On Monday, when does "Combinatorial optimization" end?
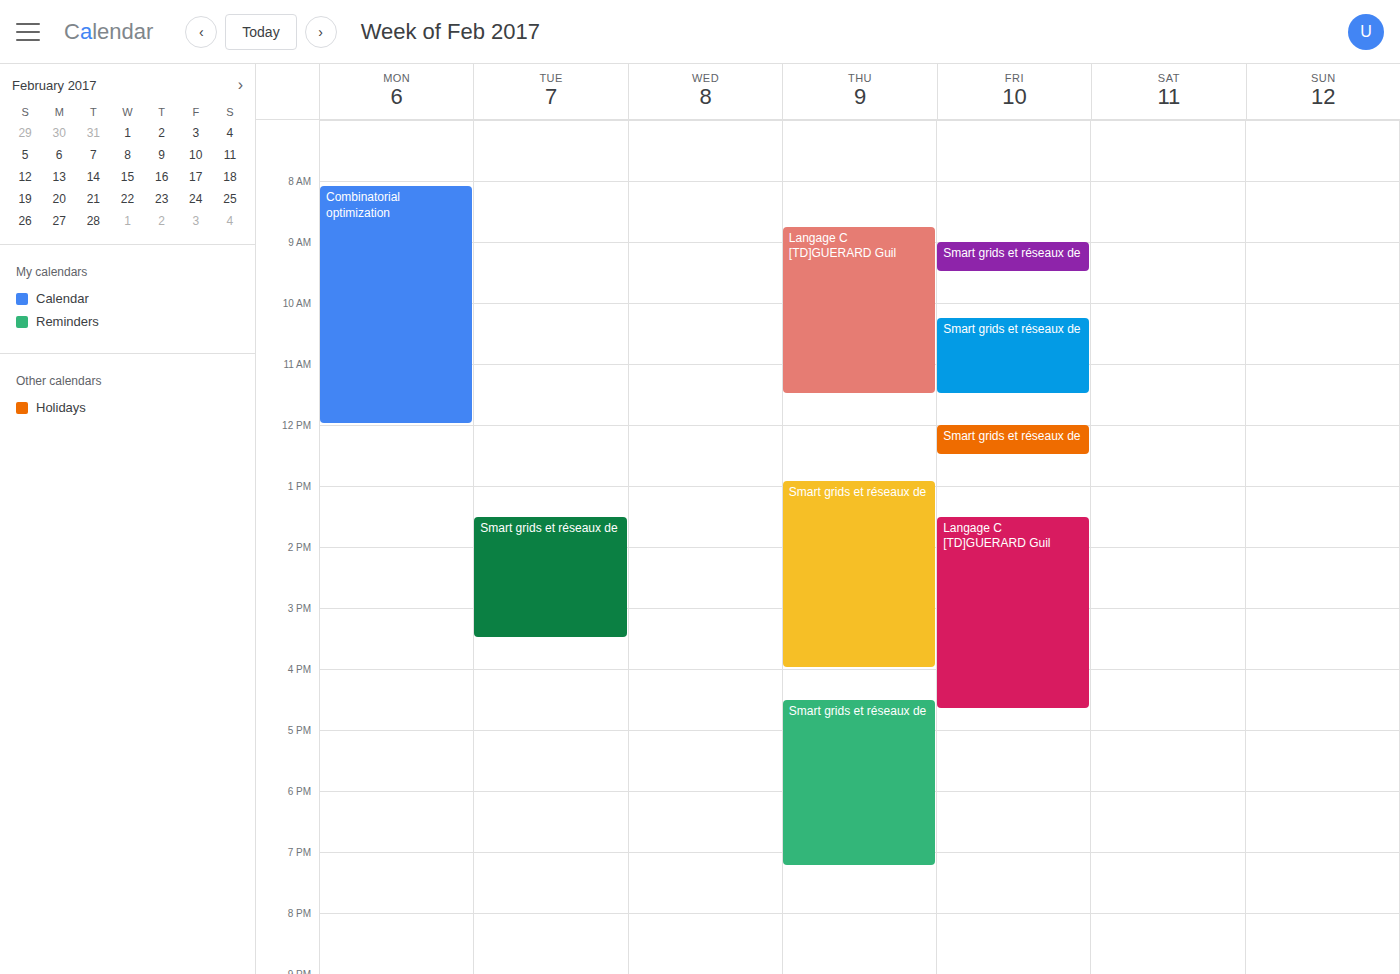
12:00 PM